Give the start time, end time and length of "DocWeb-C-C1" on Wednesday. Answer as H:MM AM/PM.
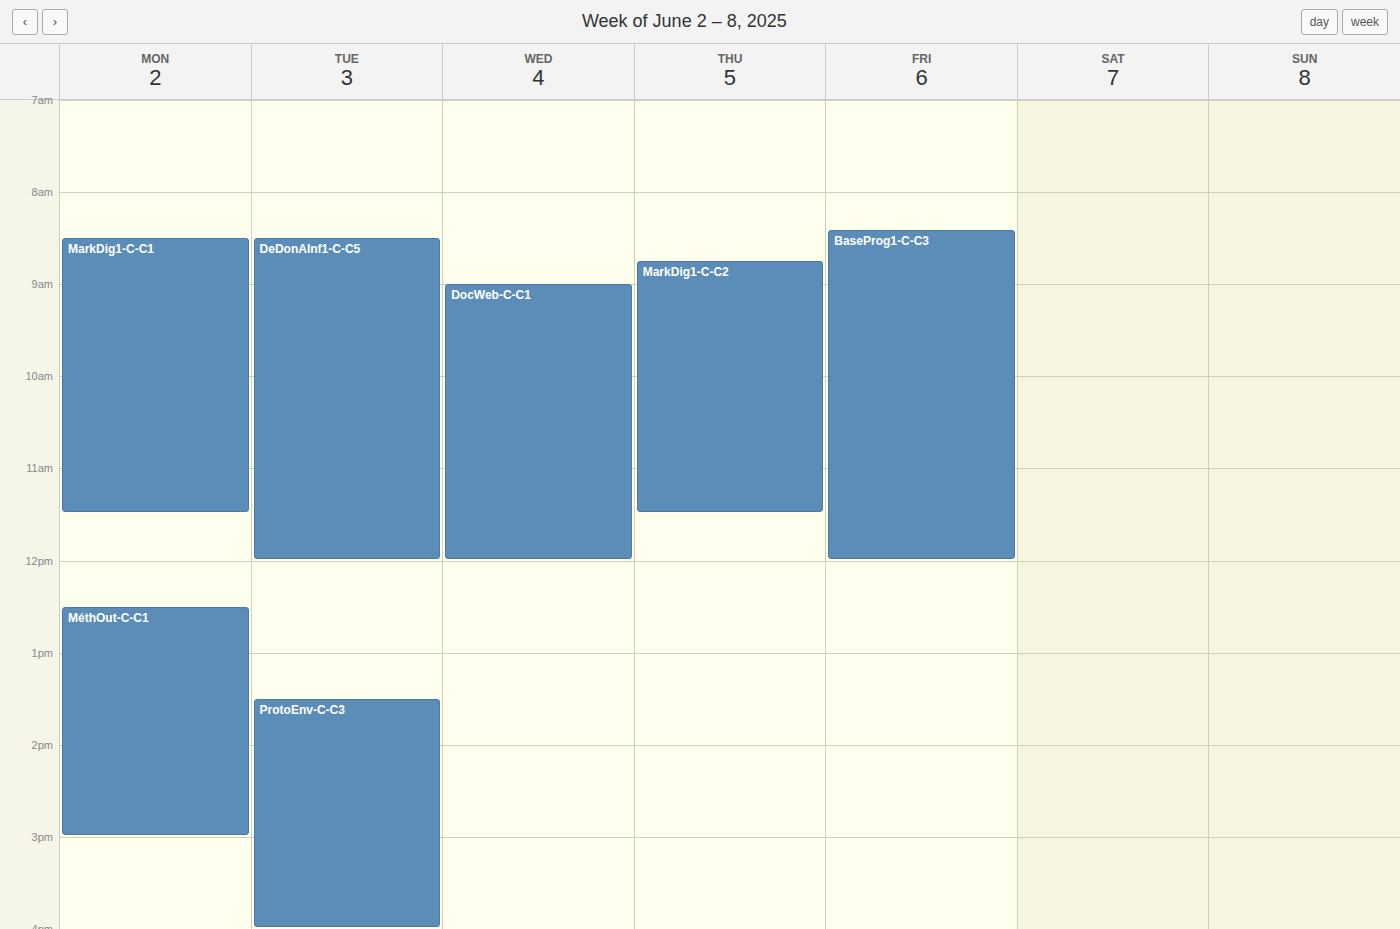
9:00 AM to 12:00 PM, 3 hours